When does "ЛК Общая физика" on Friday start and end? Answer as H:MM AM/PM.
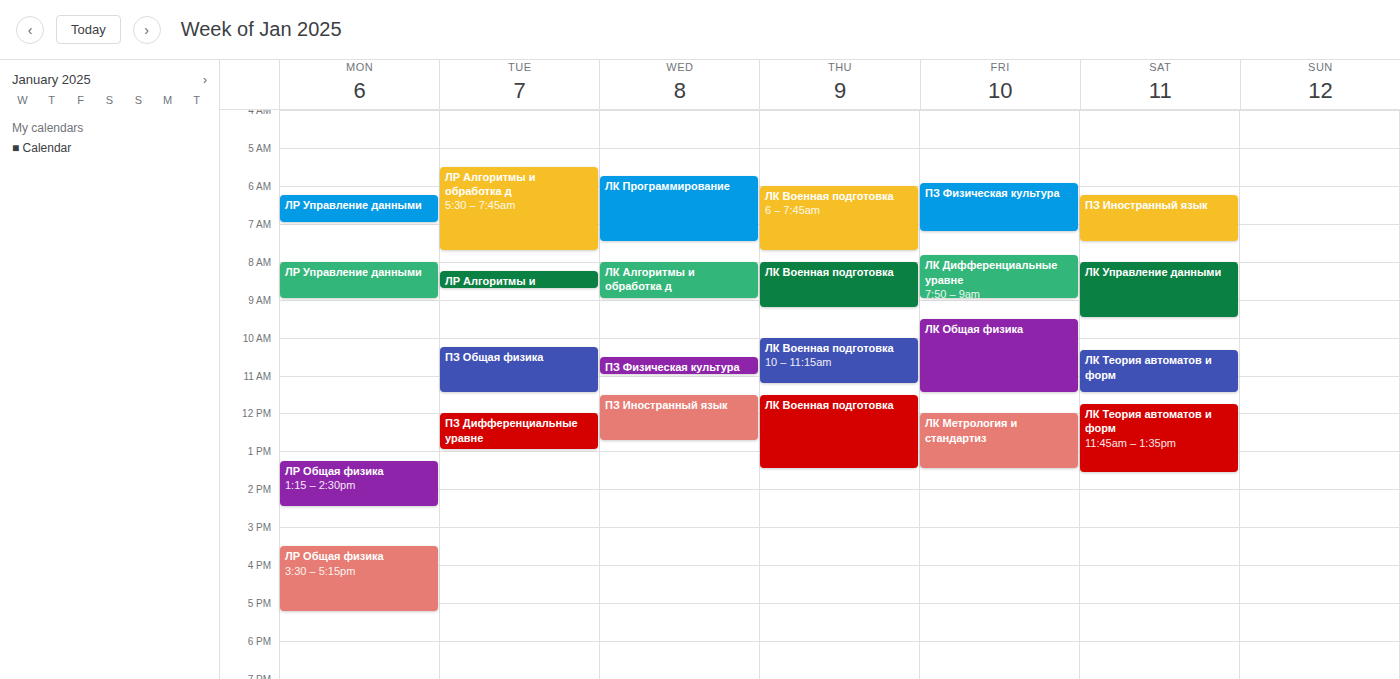
9:30 AM to 11:30 AM